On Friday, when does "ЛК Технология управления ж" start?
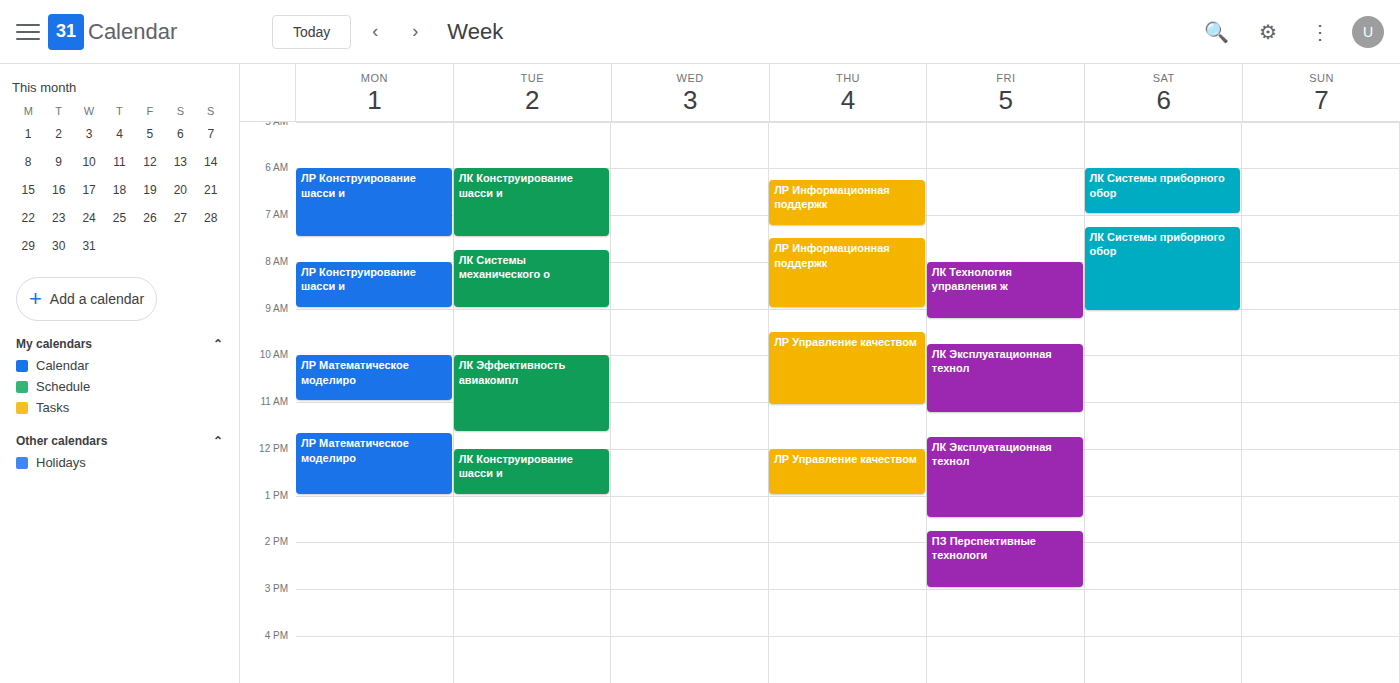
8:00 AM